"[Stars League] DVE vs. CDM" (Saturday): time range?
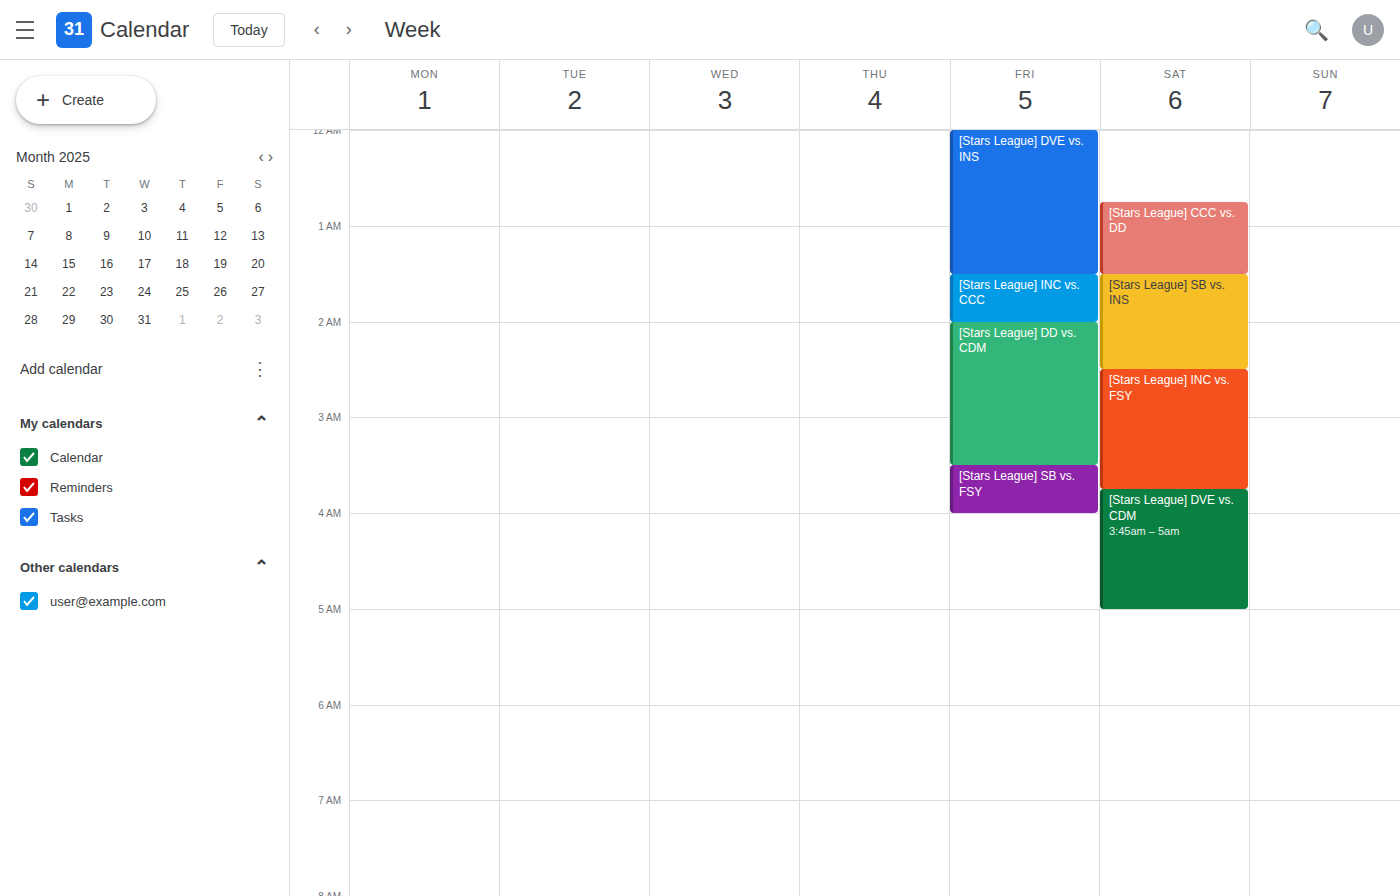
3:45 AM to 5:00 AM